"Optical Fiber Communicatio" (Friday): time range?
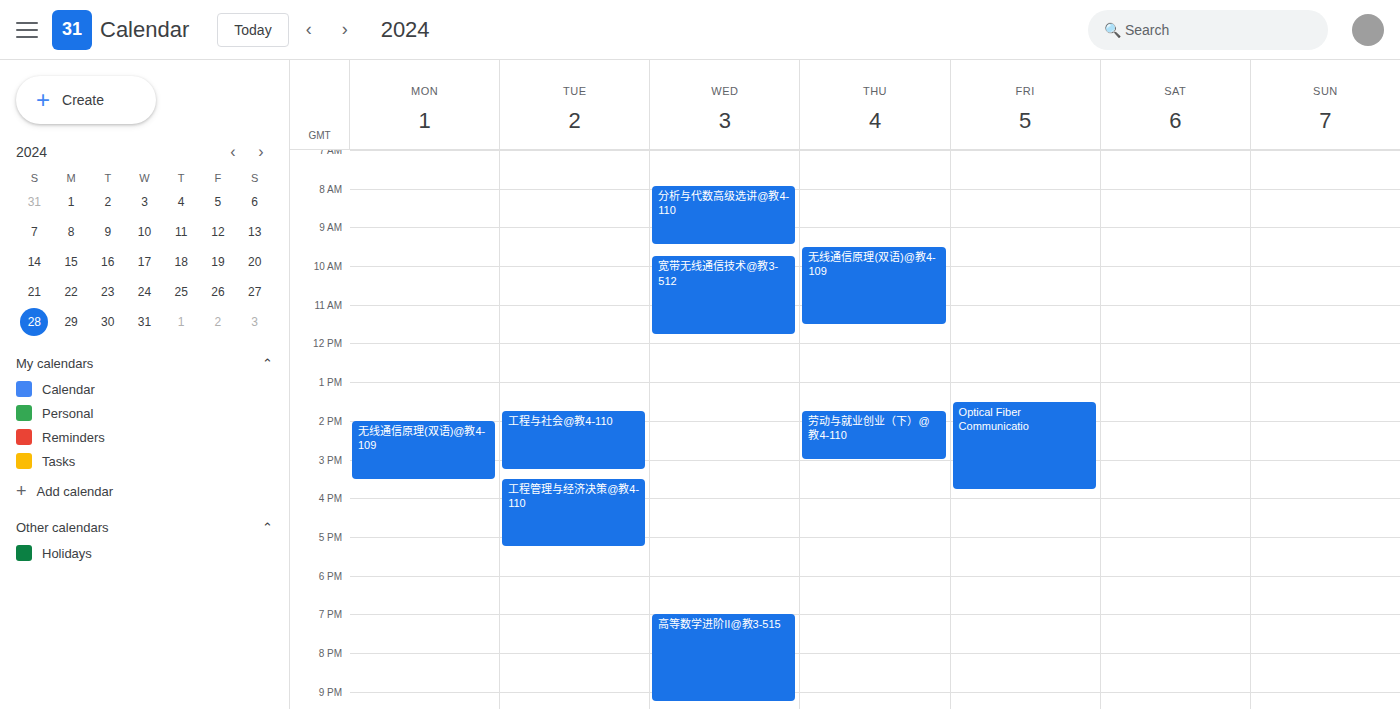
1:30 PM to 3:45 PM